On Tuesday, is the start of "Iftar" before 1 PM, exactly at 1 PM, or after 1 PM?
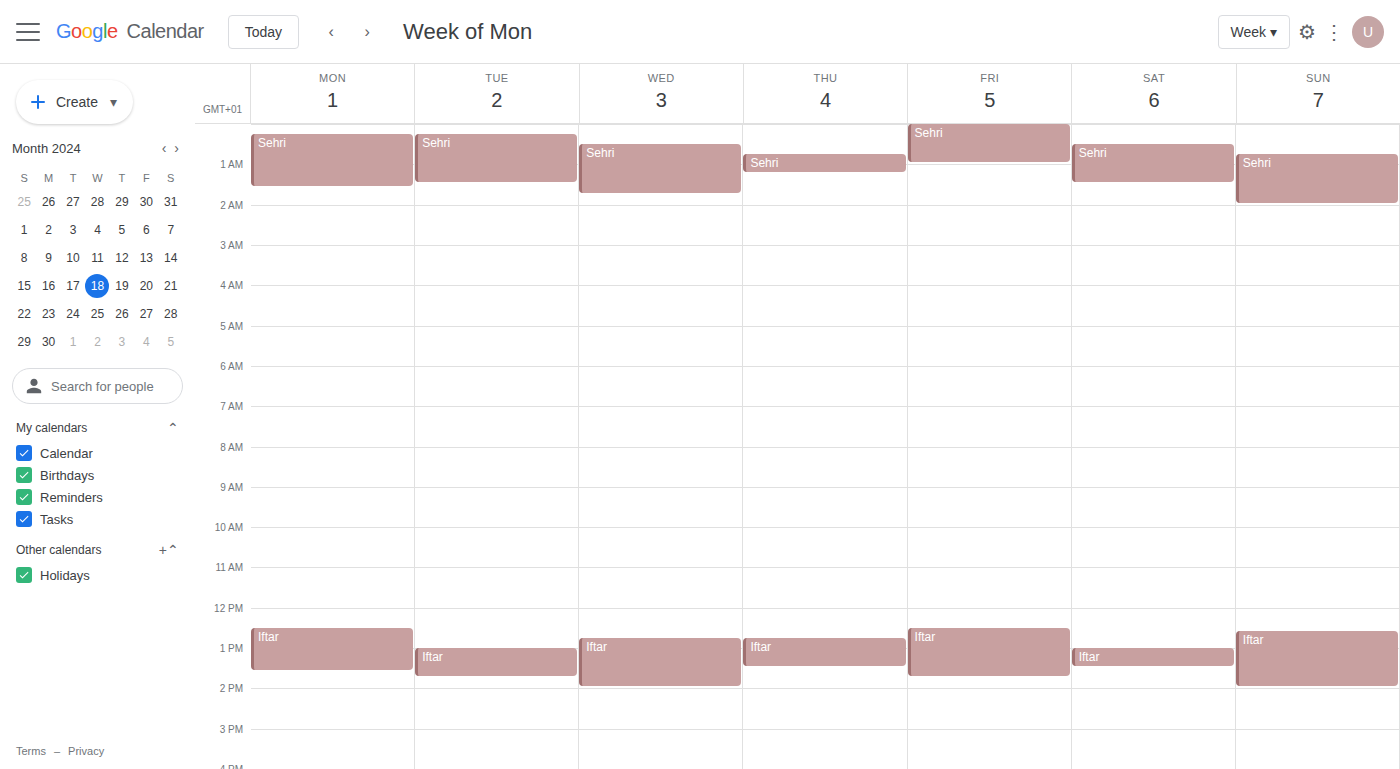
1:00 PM -- exactly at 1 PM, on the 1 PM line.